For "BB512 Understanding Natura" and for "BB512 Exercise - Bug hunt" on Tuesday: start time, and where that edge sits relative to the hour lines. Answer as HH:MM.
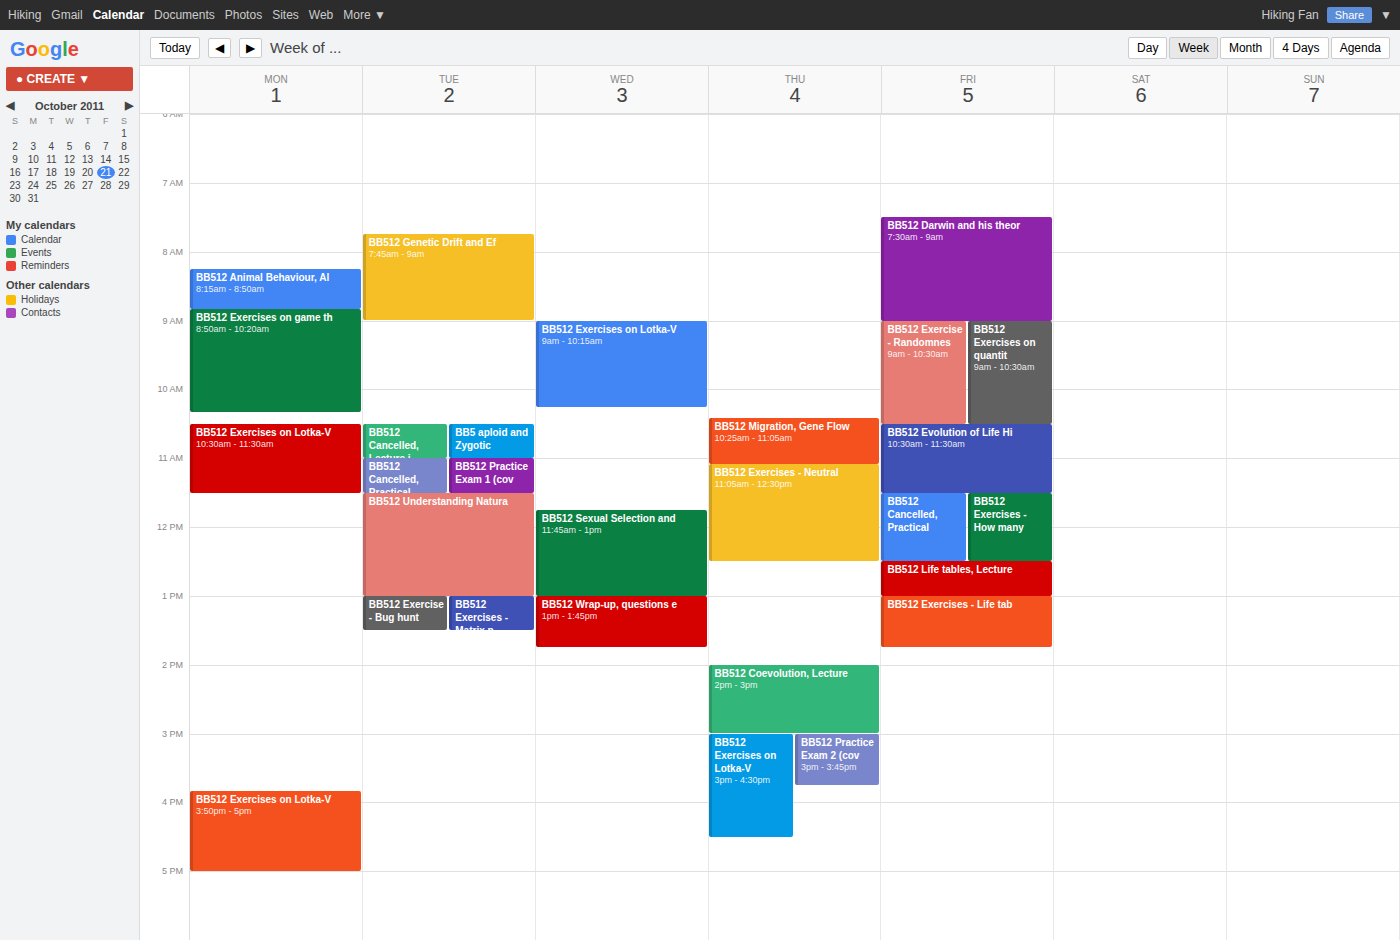
"BB512 Understanding Natura": 11:30, halfway between the 11:00 and 12:00 lines. "BB512 Exercise - Bug hunt": 13:00, exactly on the 13:00 line.